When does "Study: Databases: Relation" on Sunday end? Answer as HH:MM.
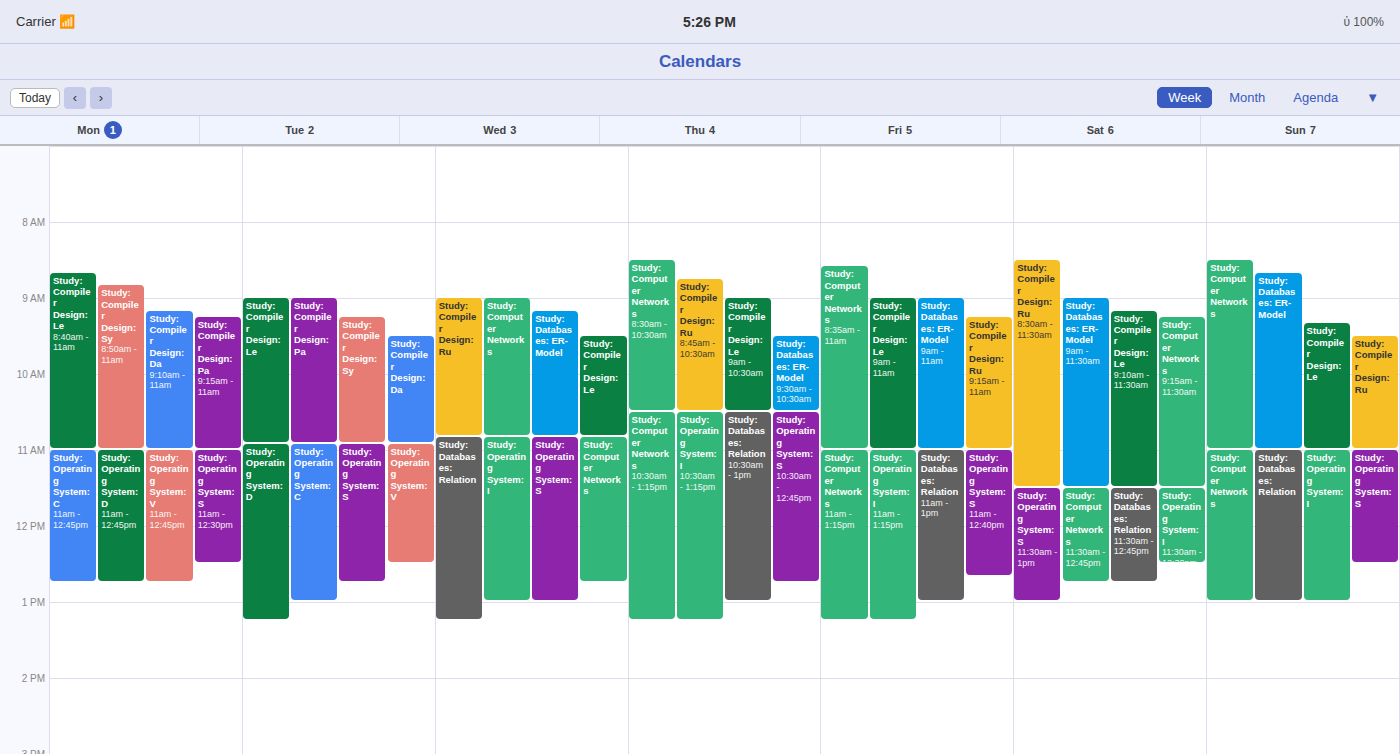
13:00